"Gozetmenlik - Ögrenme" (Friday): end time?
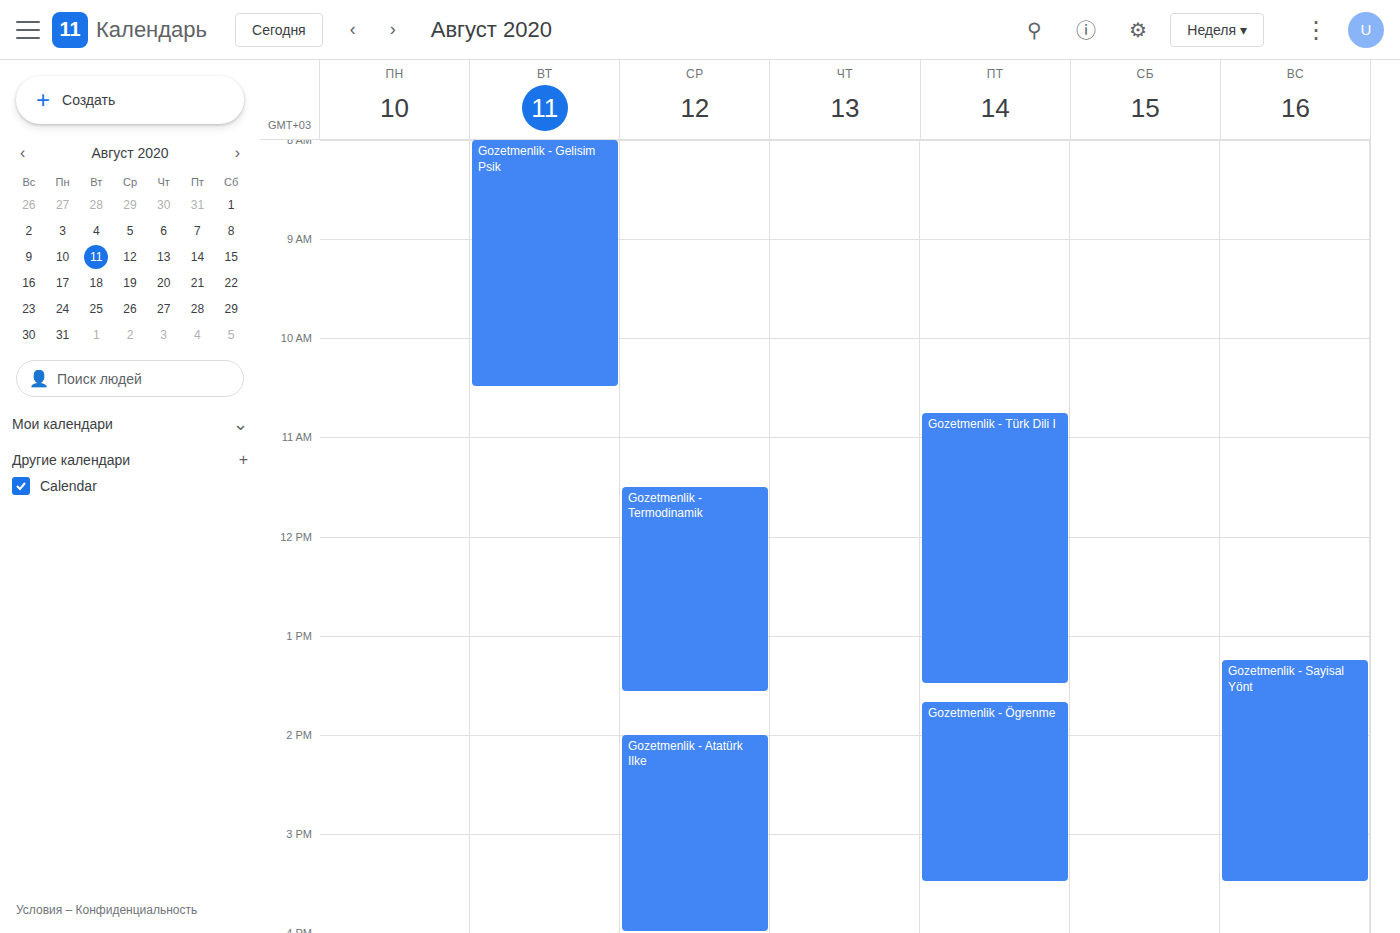
3:30 PM